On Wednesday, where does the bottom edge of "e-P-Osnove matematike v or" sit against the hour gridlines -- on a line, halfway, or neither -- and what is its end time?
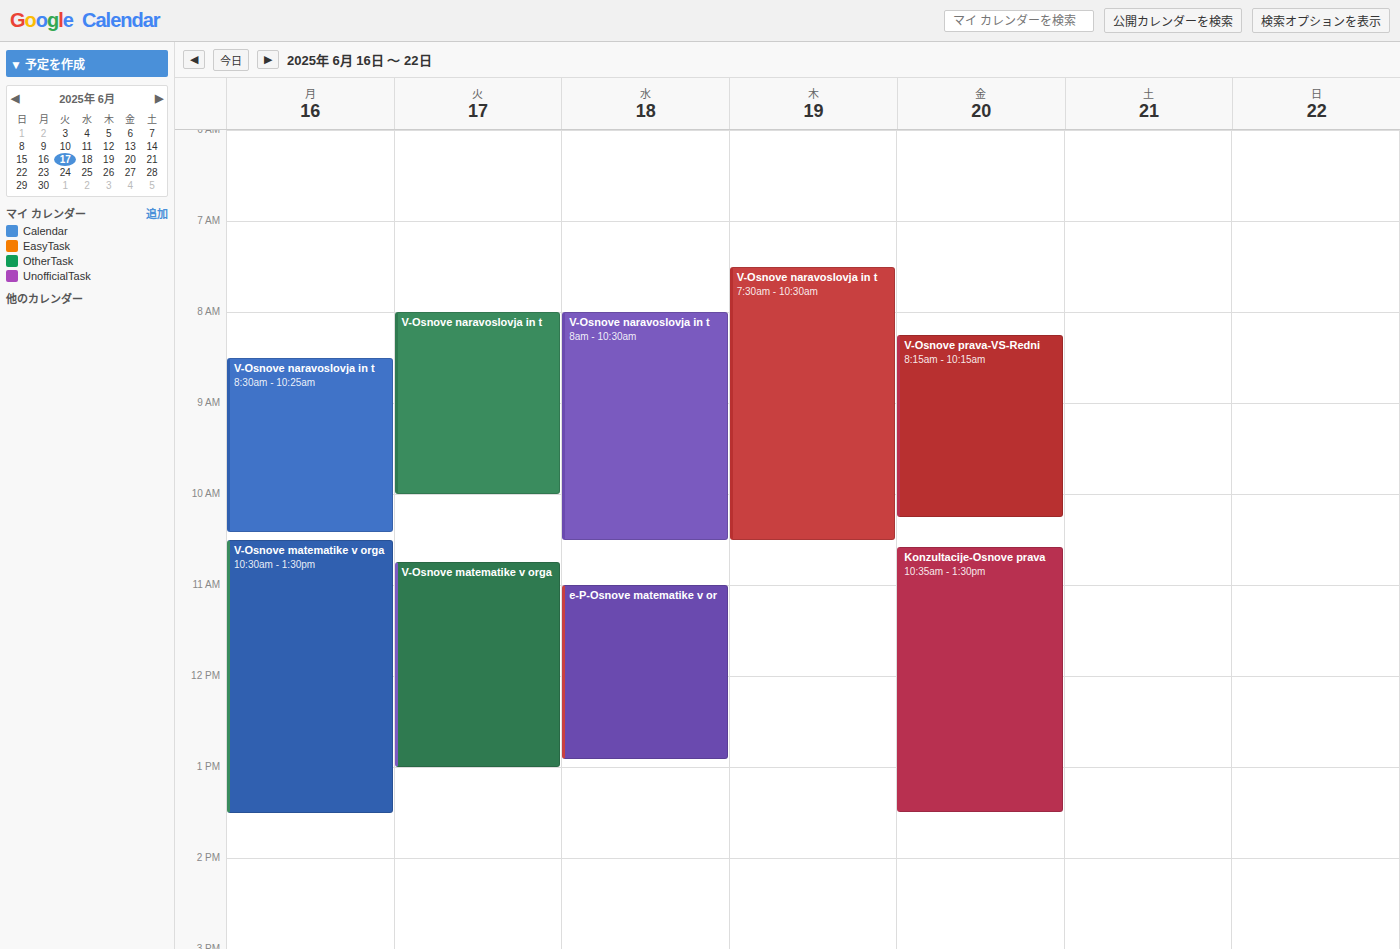
12:55 PM -- neither: 55 minutes below the 12 PM line and 5 minutes above the 1 PM line.